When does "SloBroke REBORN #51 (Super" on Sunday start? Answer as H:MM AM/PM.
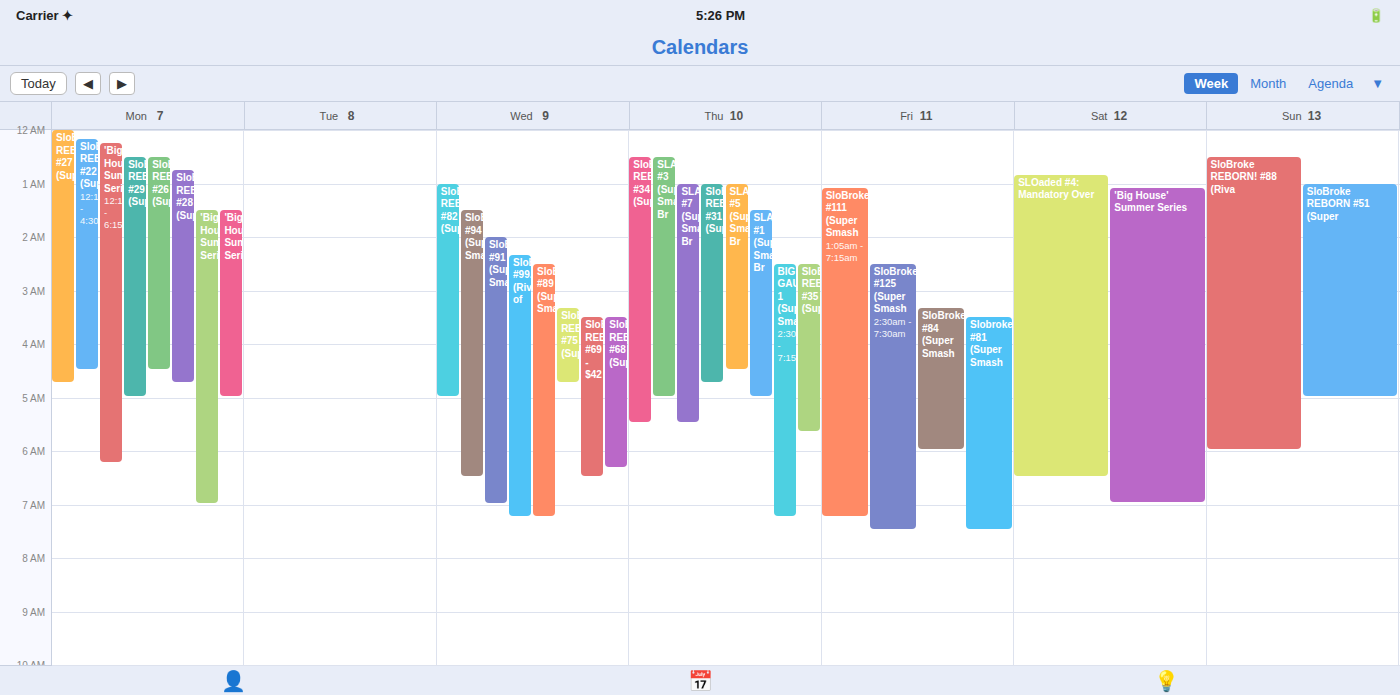
1:00 AM